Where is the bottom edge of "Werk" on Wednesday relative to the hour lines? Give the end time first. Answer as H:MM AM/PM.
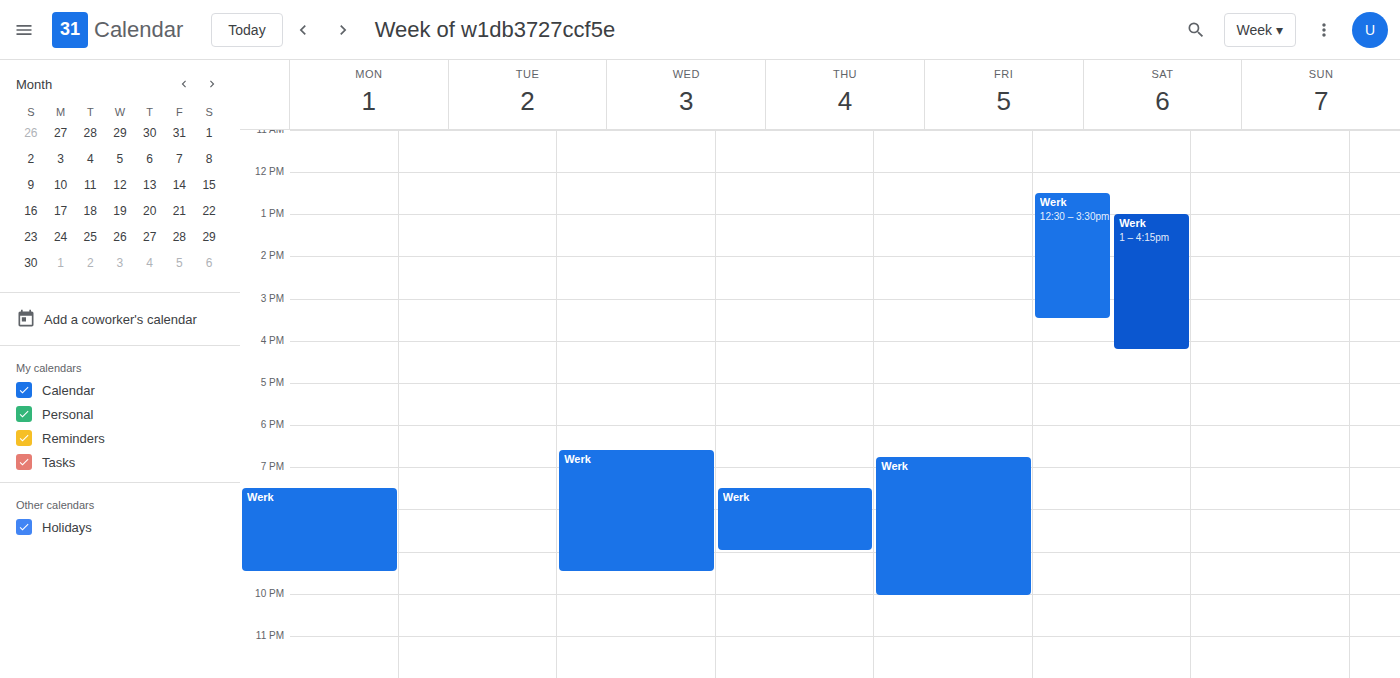
9:30 PM -- halfway between the 9 PM and 10 PM lines.